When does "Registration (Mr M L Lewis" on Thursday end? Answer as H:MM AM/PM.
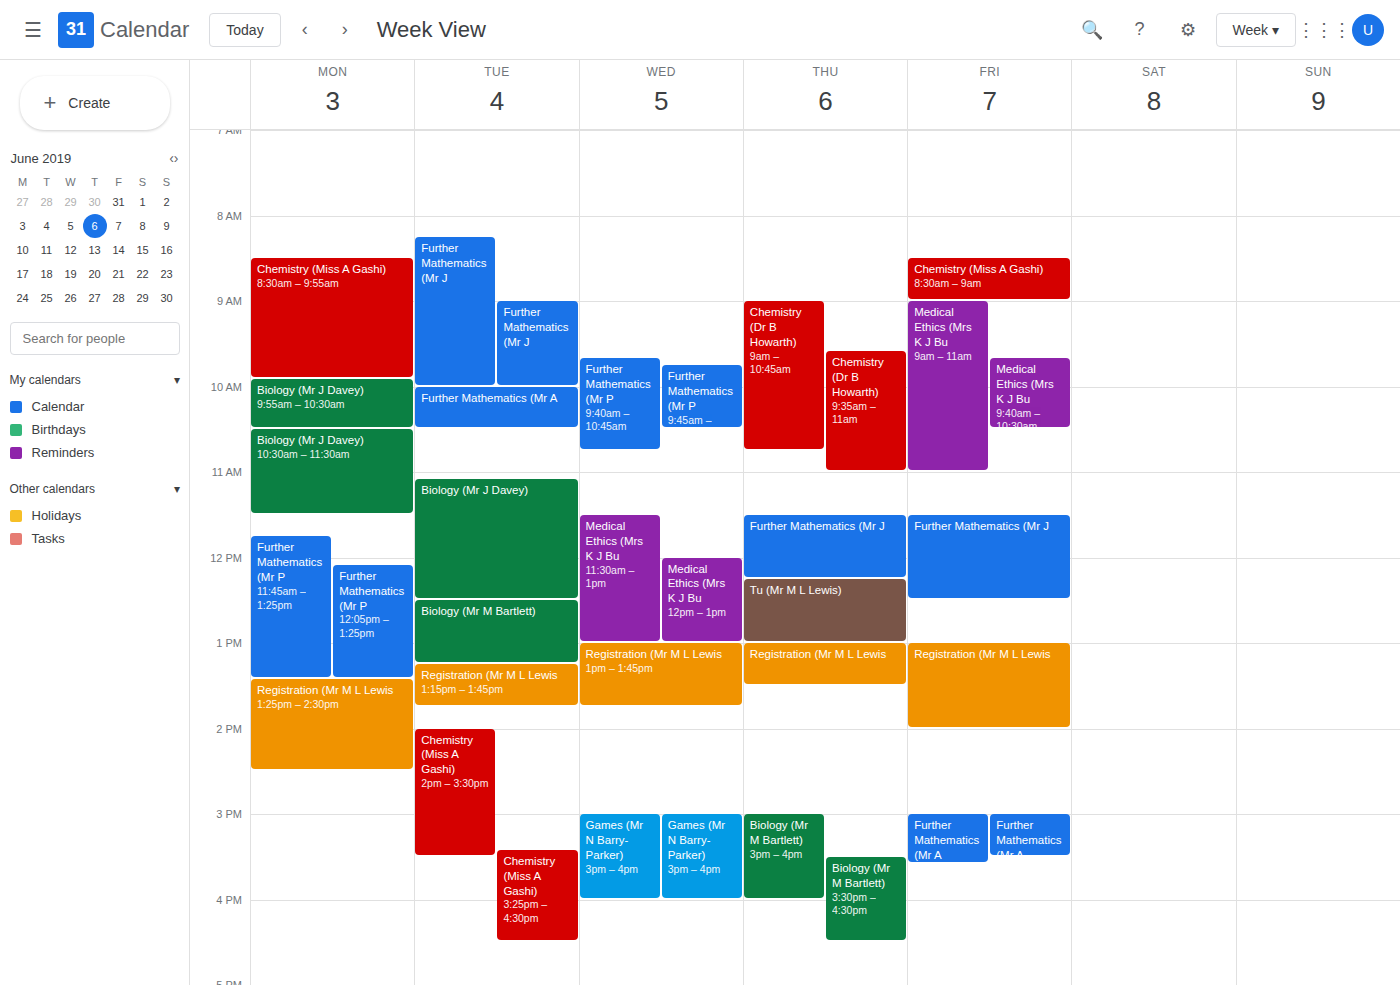
1:30 PM